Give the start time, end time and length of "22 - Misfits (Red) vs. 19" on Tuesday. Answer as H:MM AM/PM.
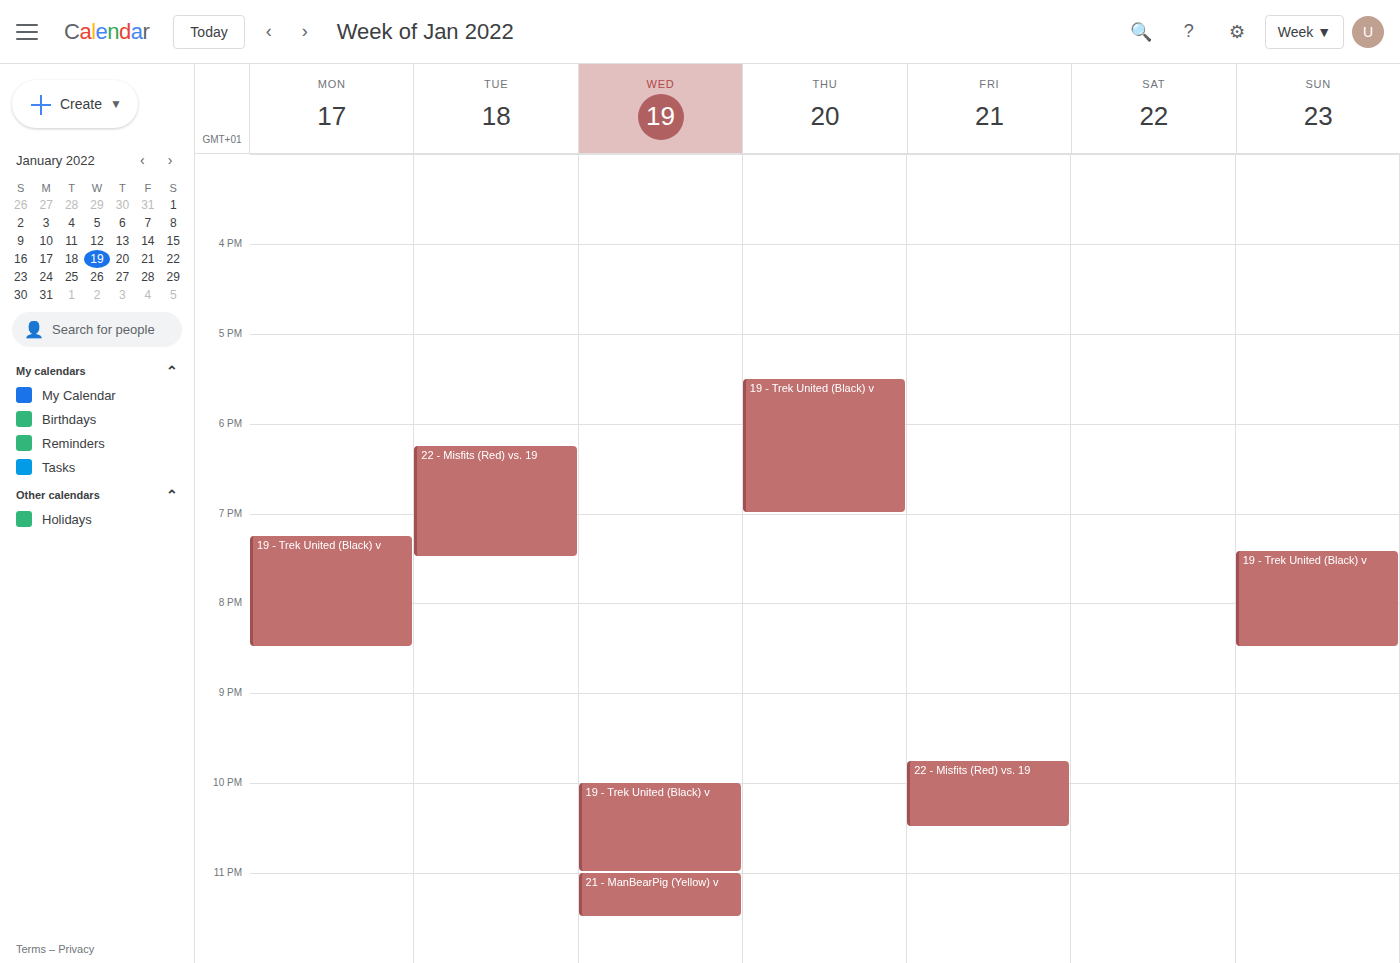
6:15 PM to 7:30 PM, 1 hour 15 minutes